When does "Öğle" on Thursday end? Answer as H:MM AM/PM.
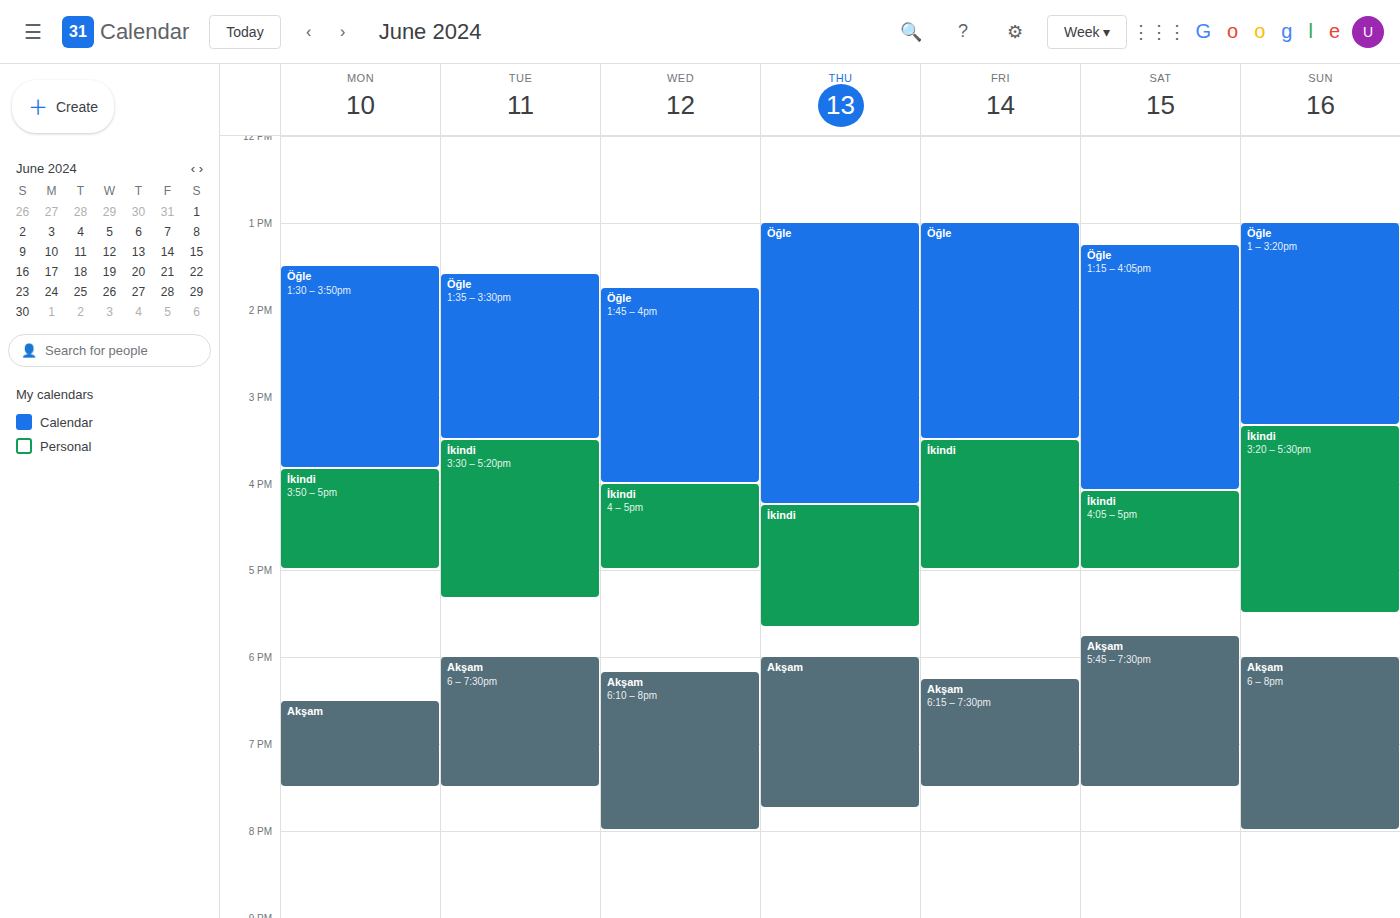
4:15 PM